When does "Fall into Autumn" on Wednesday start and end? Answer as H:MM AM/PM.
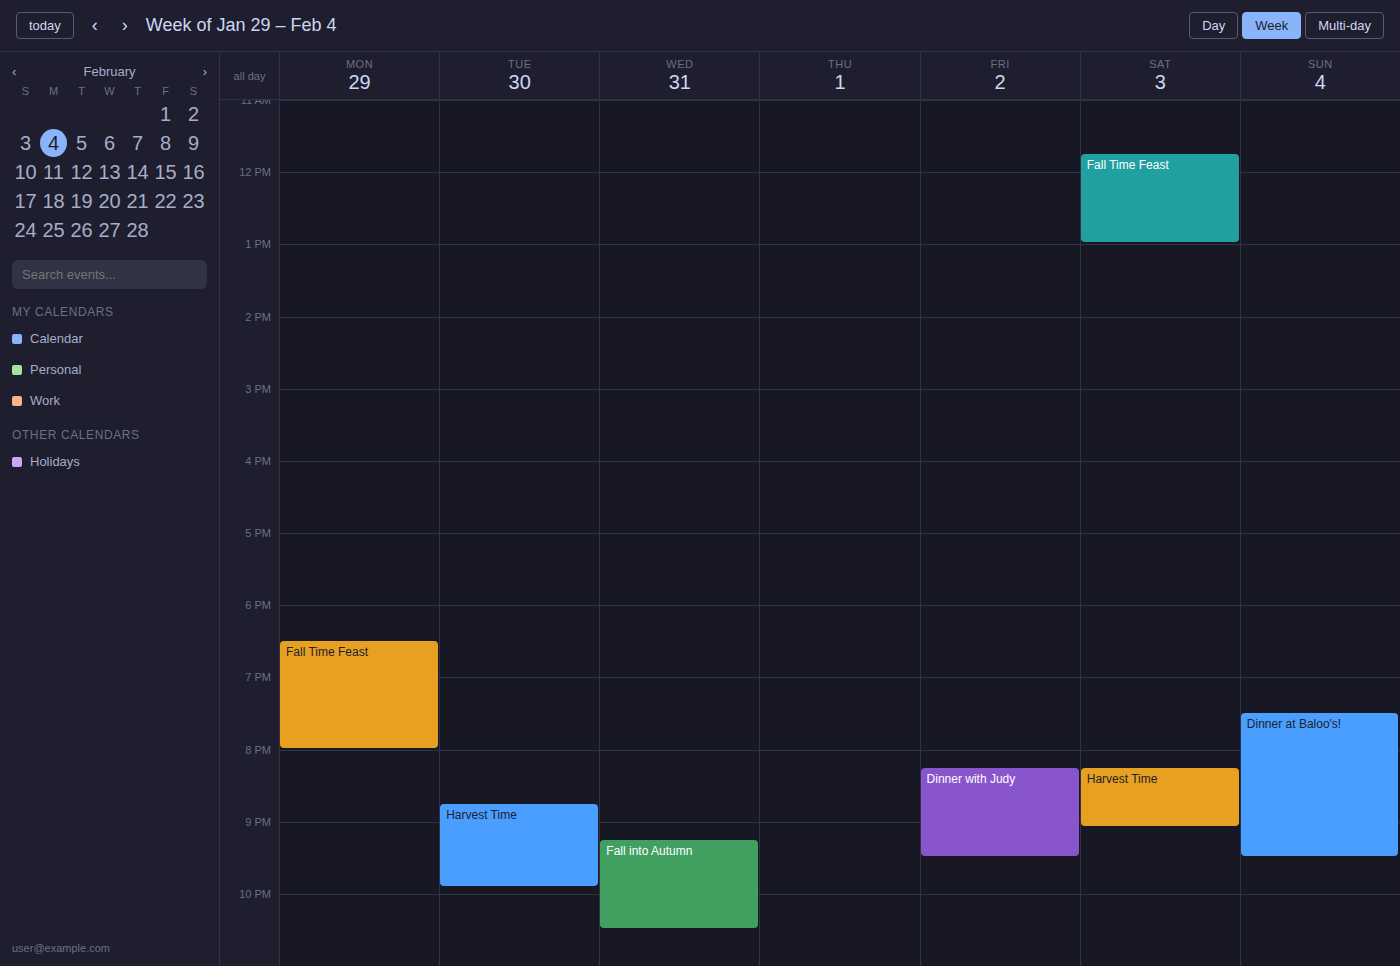
9:15 PM to 10:30 PM